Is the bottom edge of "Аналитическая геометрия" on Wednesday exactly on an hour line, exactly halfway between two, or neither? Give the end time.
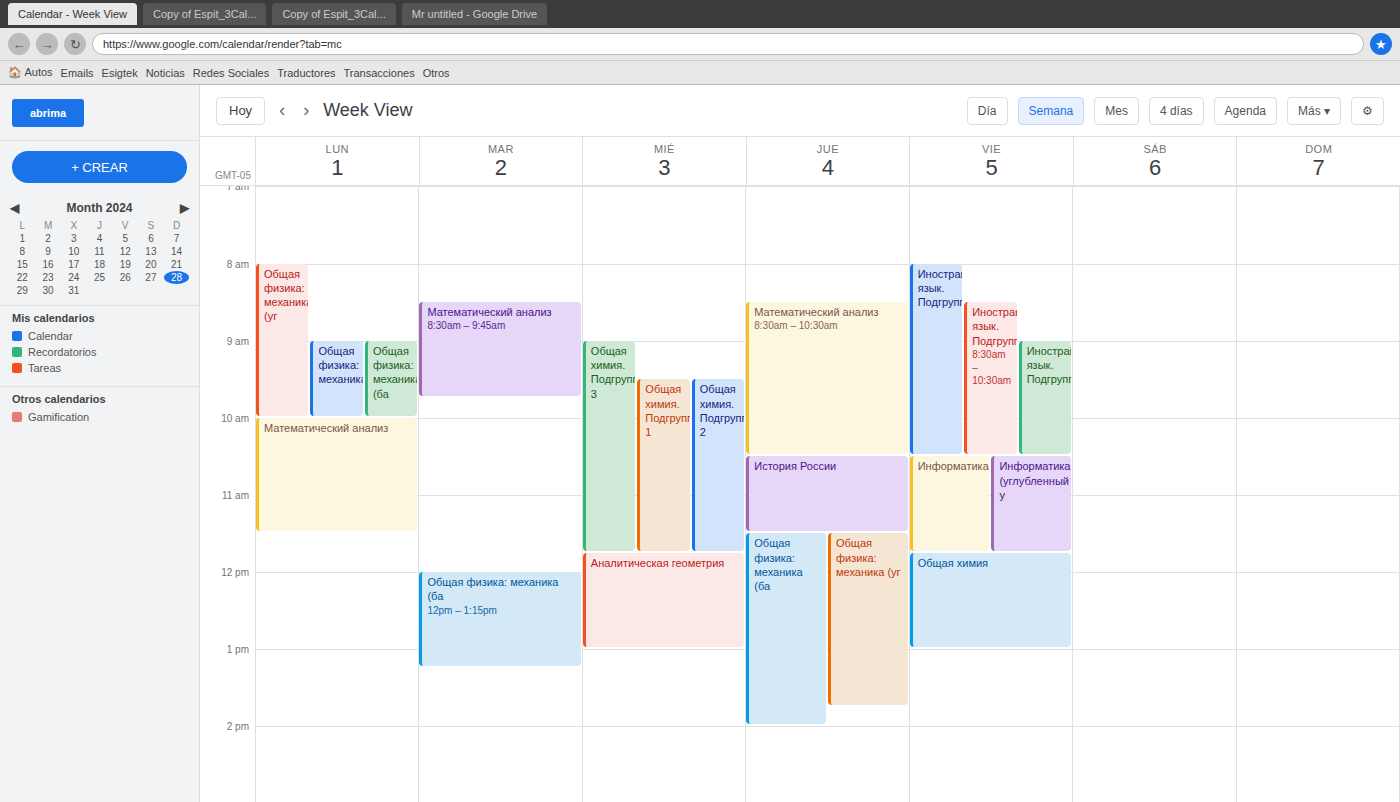
1:00 PM -- exactly on the 1 PM line.